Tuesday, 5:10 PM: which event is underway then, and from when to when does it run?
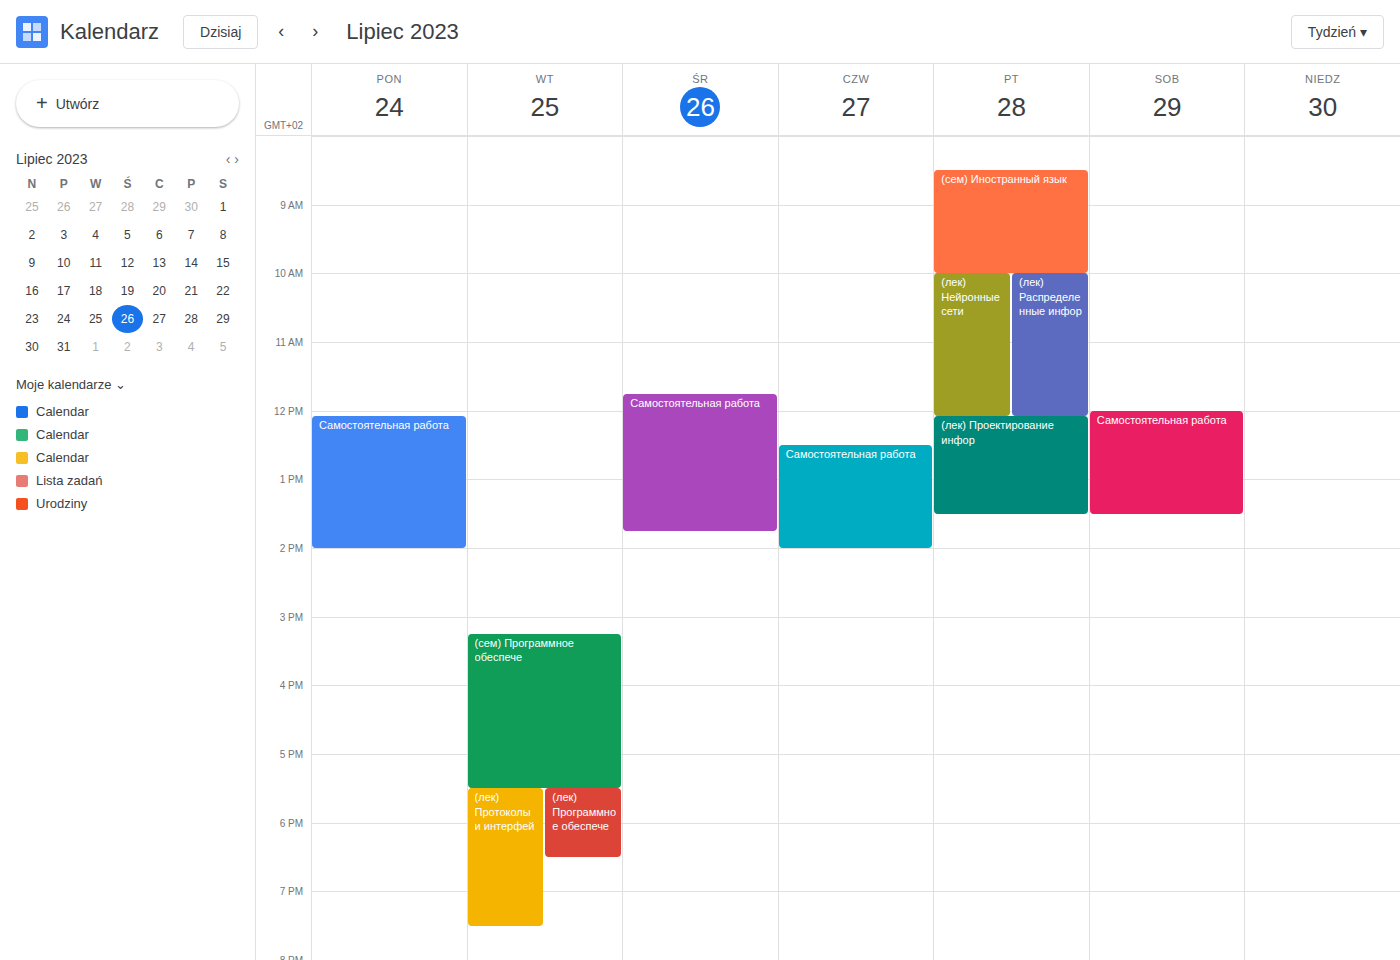
"(сем) Программное обеспече", 3:15 PM to 5:30 PM